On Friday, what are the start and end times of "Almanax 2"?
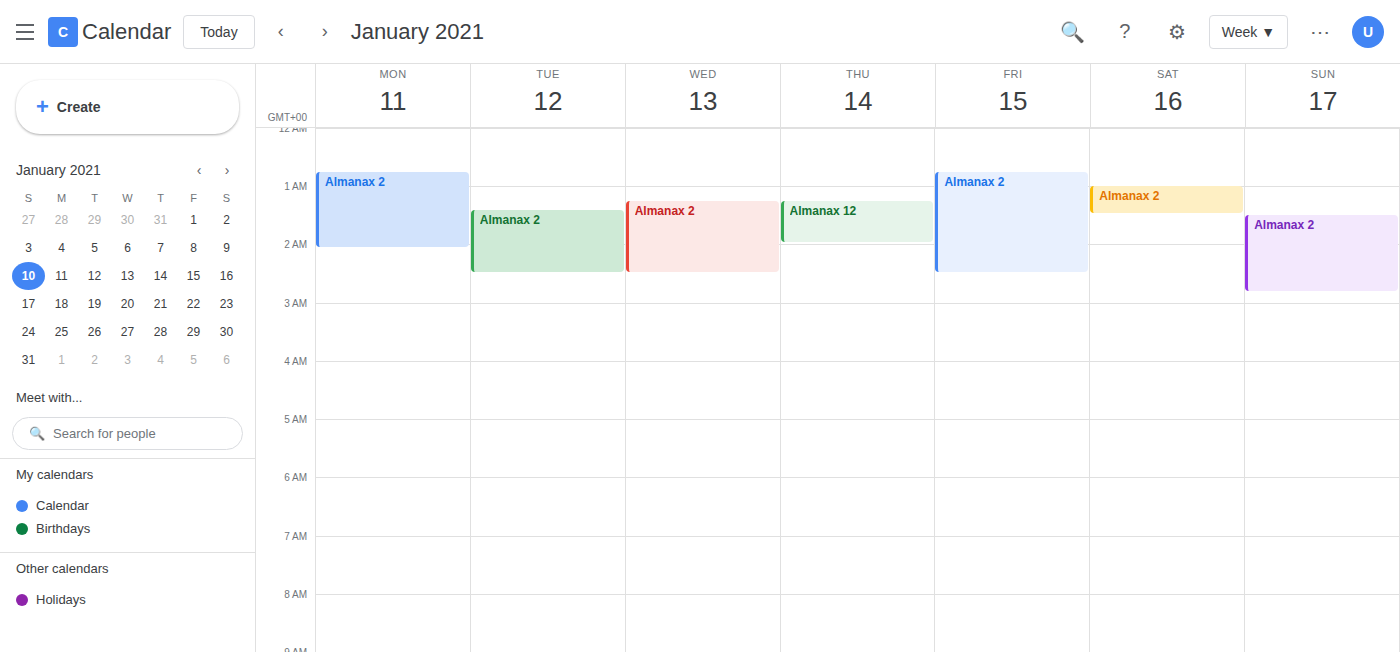
12:45 AM to 2:30 AM